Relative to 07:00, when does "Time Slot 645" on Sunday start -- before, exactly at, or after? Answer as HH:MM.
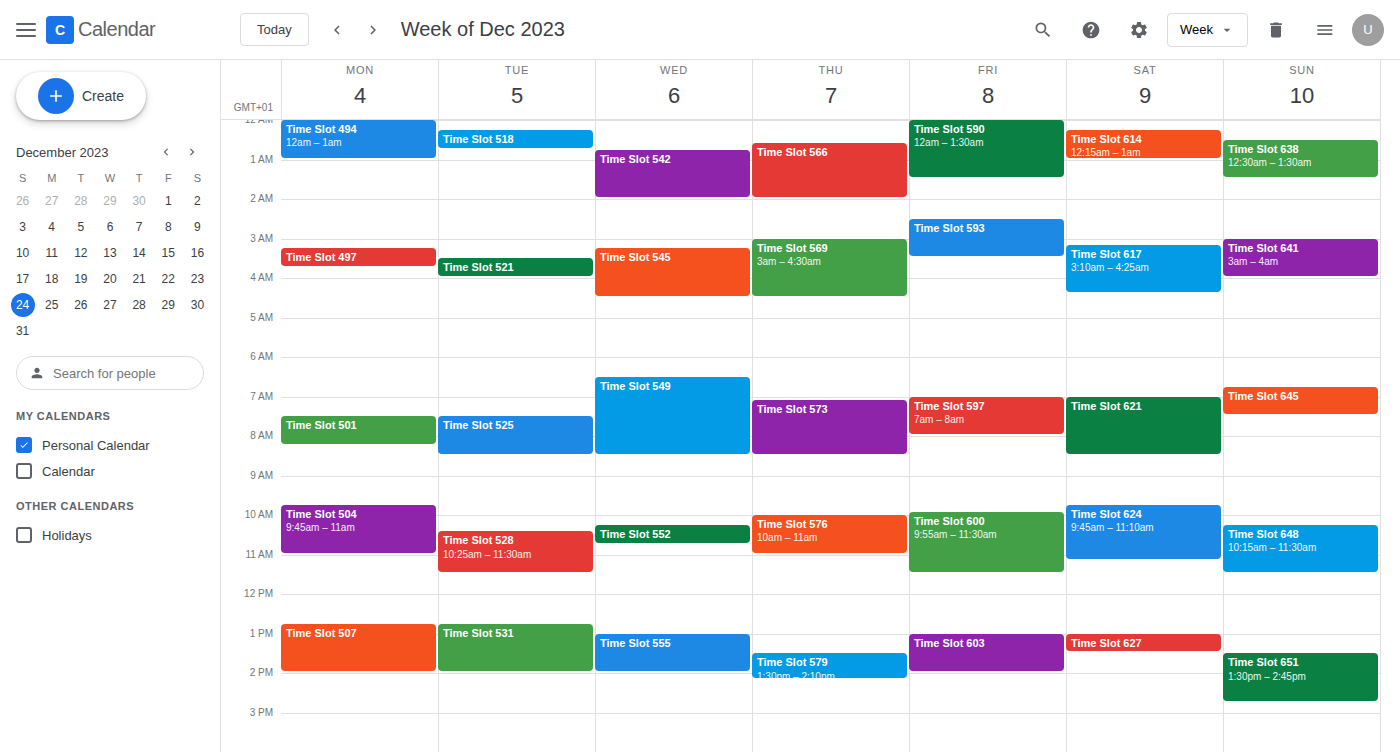
06:45 -- before 07:00, 15 minutes above the 07:00 line.